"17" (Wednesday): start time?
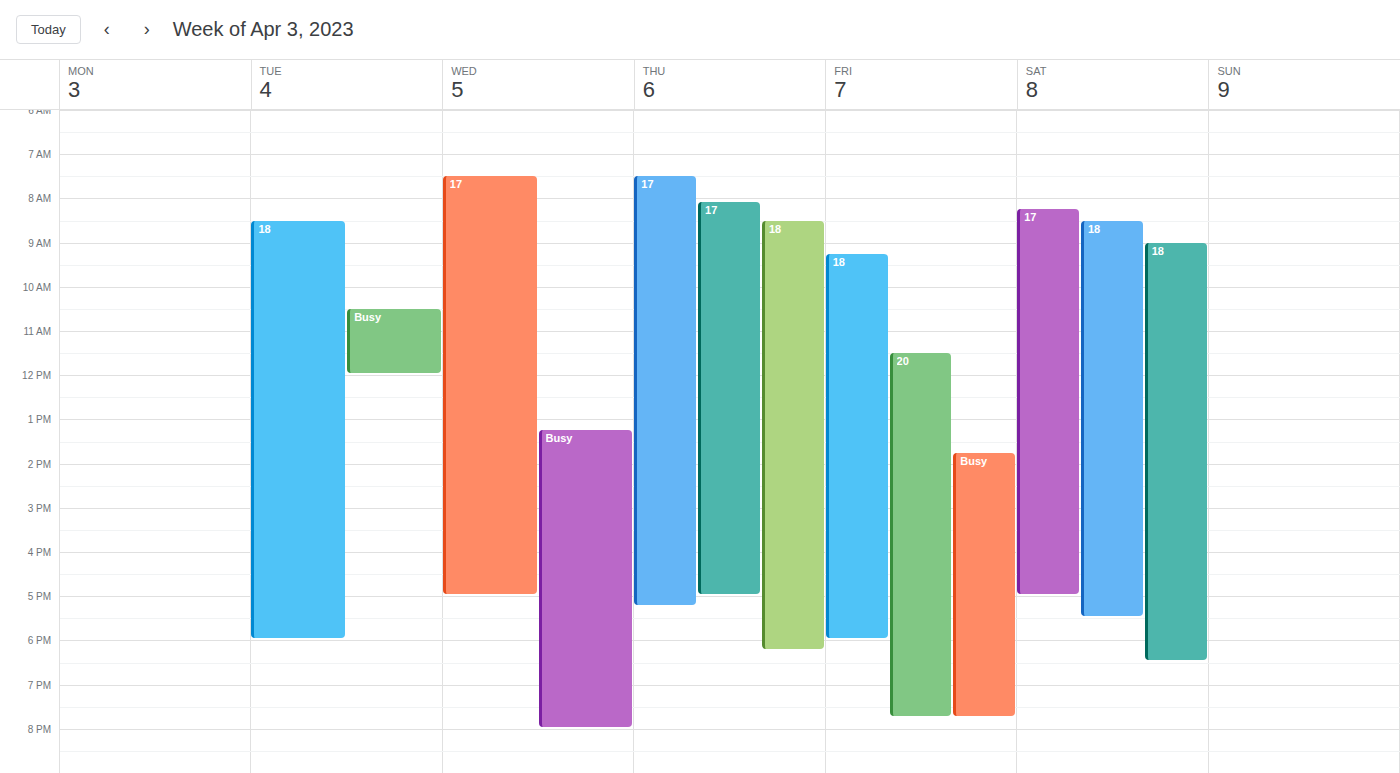
7:30 AM